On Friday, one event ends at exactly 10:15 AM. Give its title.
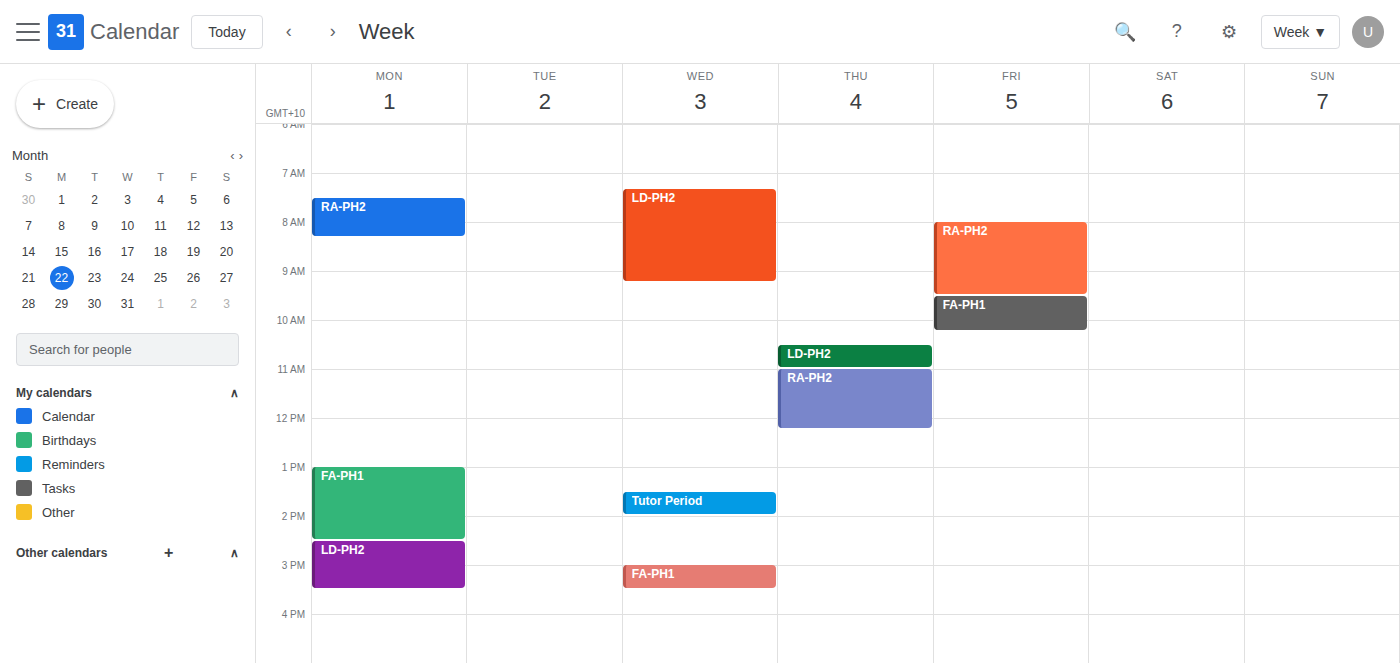
"FA-PH1"